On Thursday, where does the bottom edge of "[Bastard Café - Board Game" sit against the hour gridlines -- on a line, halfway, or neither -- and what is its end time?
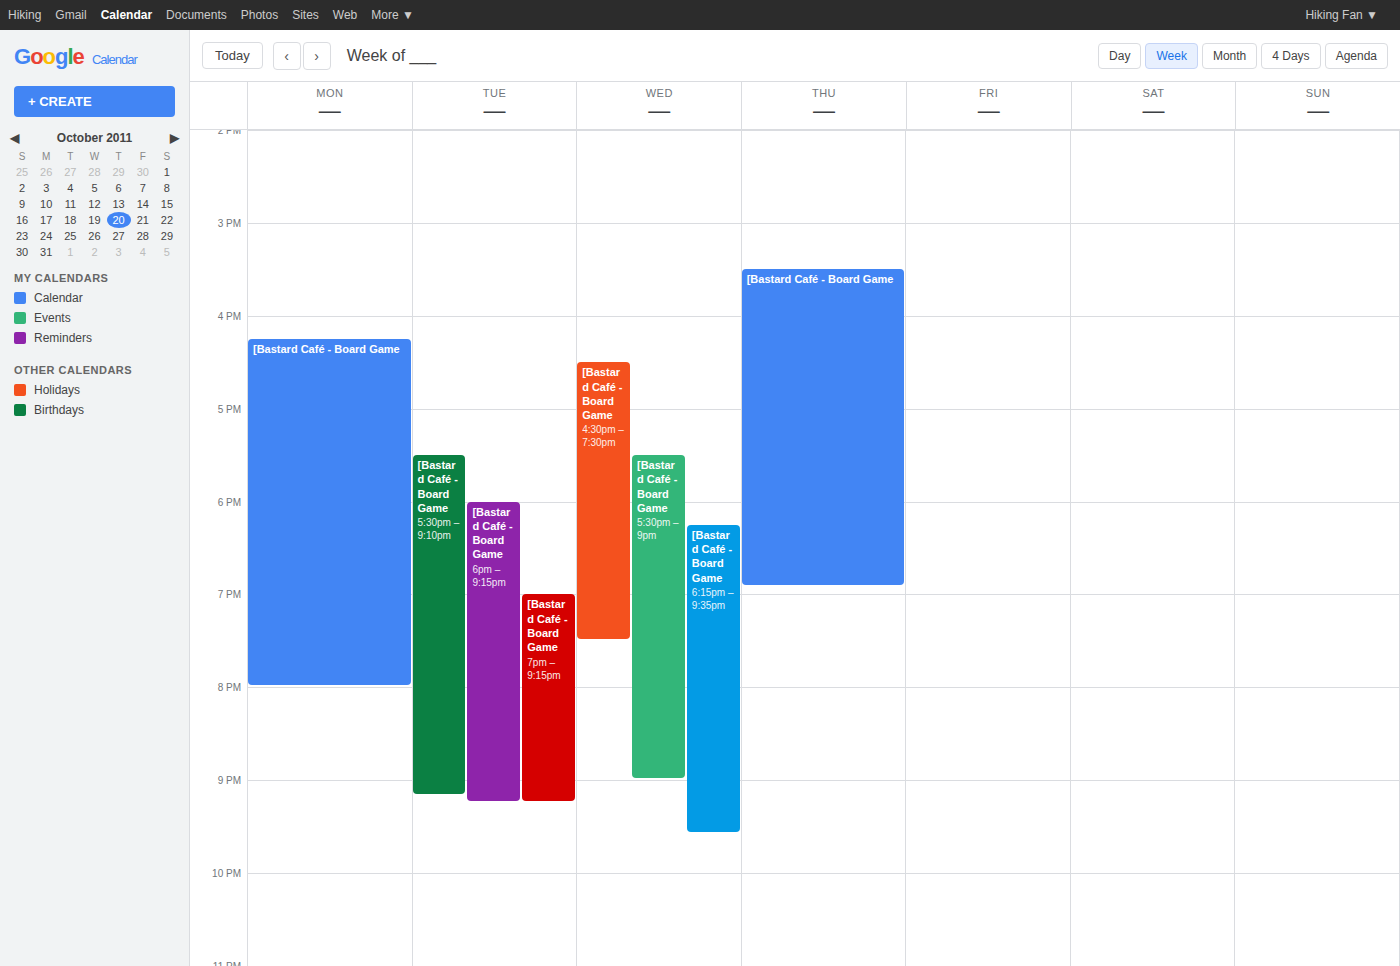
6:55 PM -- neither: 55 minutes below the 6 PM line and 5 minutes above the 7 PM line.